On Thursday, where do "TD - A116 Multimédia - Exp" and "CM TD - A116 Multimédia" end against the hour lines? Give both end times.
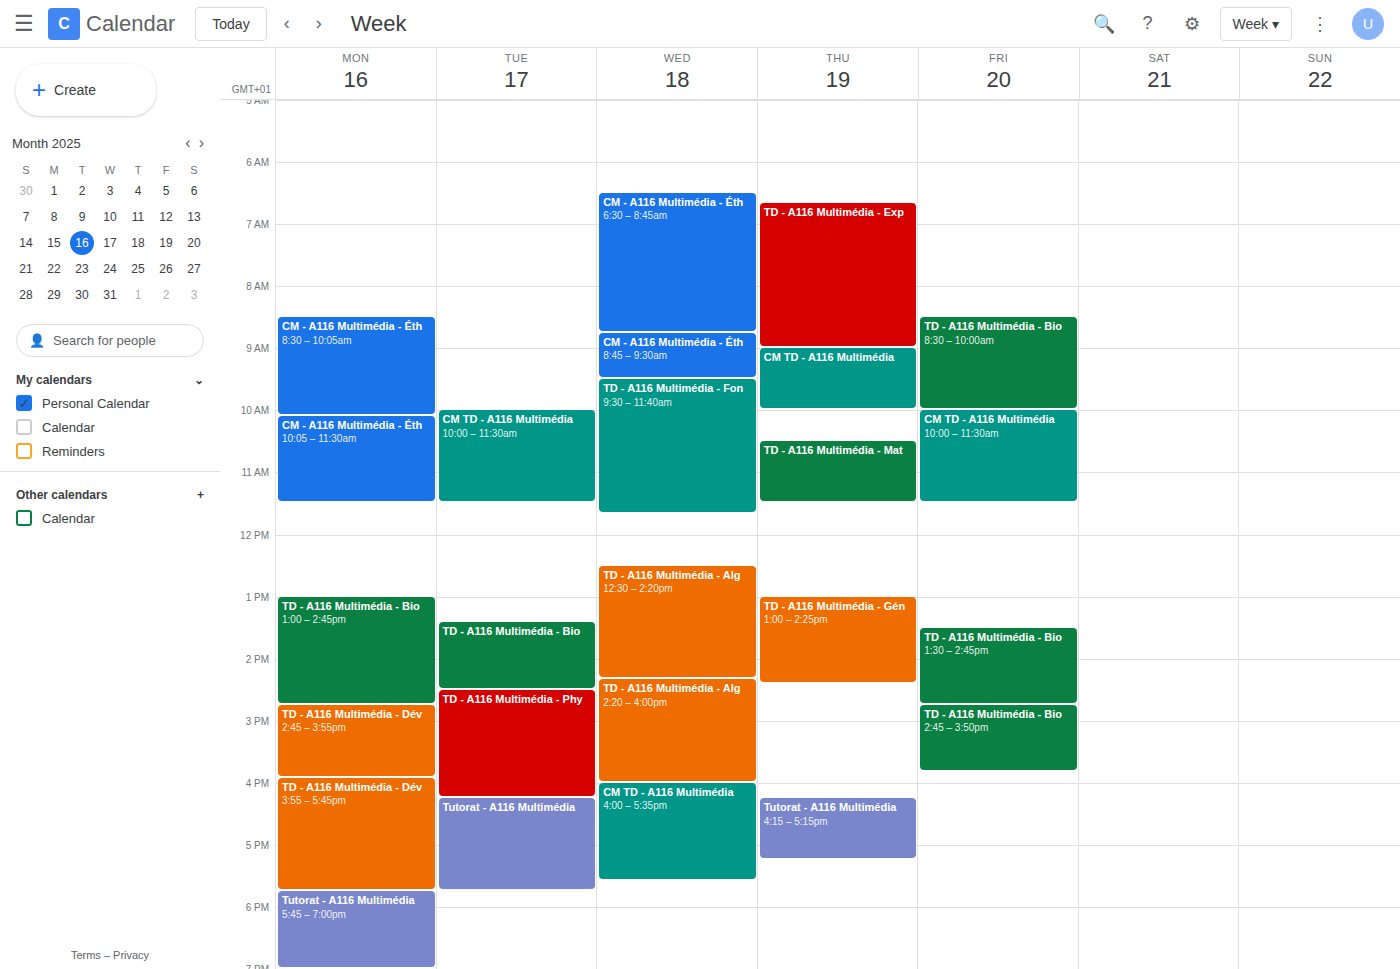
"TD - A116 Multimédia - Exp": 9:00 AM, exactly on the 9 AM line. "CM TD - A116 Multimédia": 10:00 AM, exactly on the 10 AM line.